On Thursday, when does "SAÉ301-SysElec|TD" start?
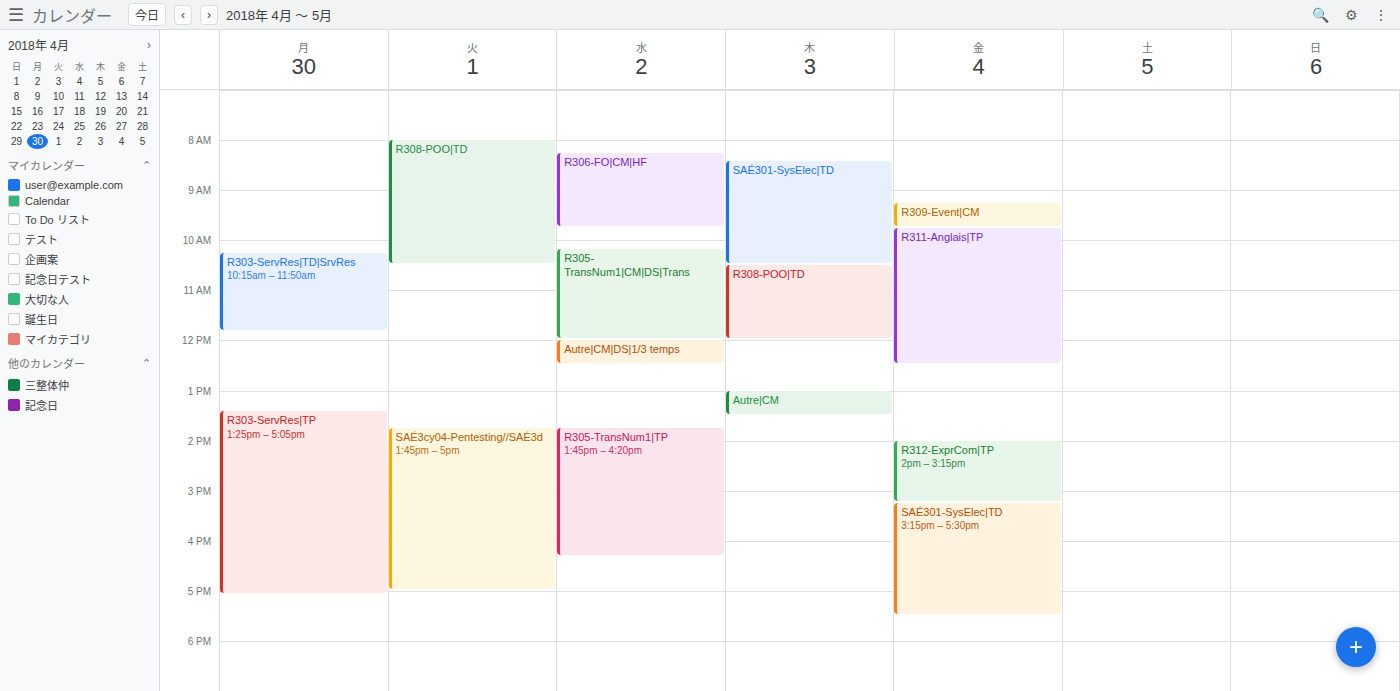
8:25 AM